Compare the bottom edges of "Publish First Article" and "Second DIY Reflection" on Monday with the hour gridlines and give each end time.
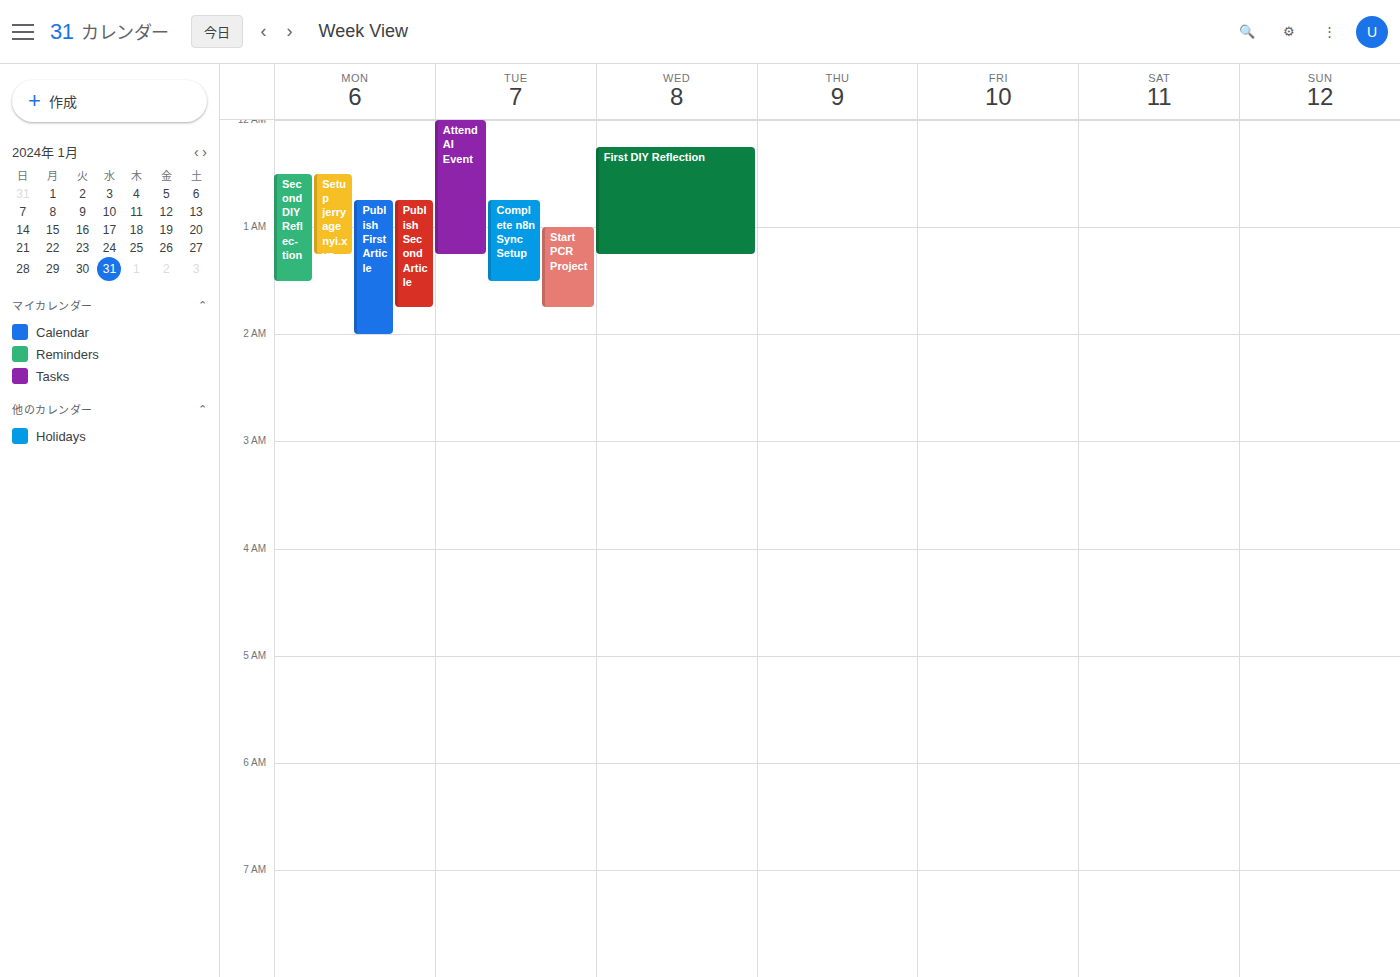
"Publish First Article": 2:00 AM, exactly on the 2 AM line. "Second DIY Reflection": 1:30 AM, halfway between the 1 AM and 2 AM lines.